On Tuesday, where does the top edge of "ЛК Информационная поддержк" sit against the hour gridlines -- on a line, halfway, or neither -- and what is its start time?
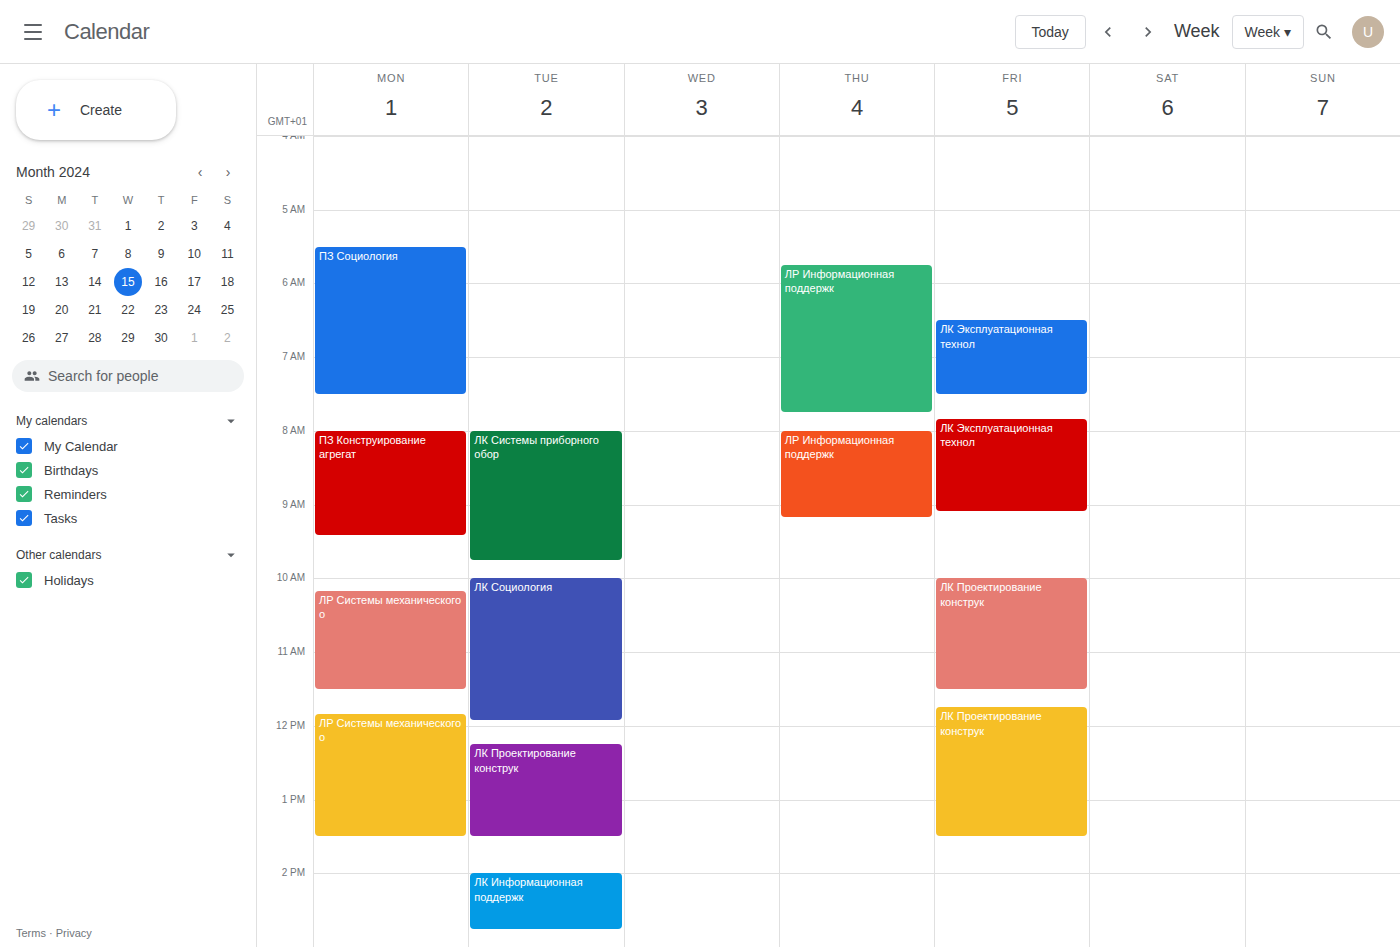
2:00 PM -- exactly on the 2 PM line.